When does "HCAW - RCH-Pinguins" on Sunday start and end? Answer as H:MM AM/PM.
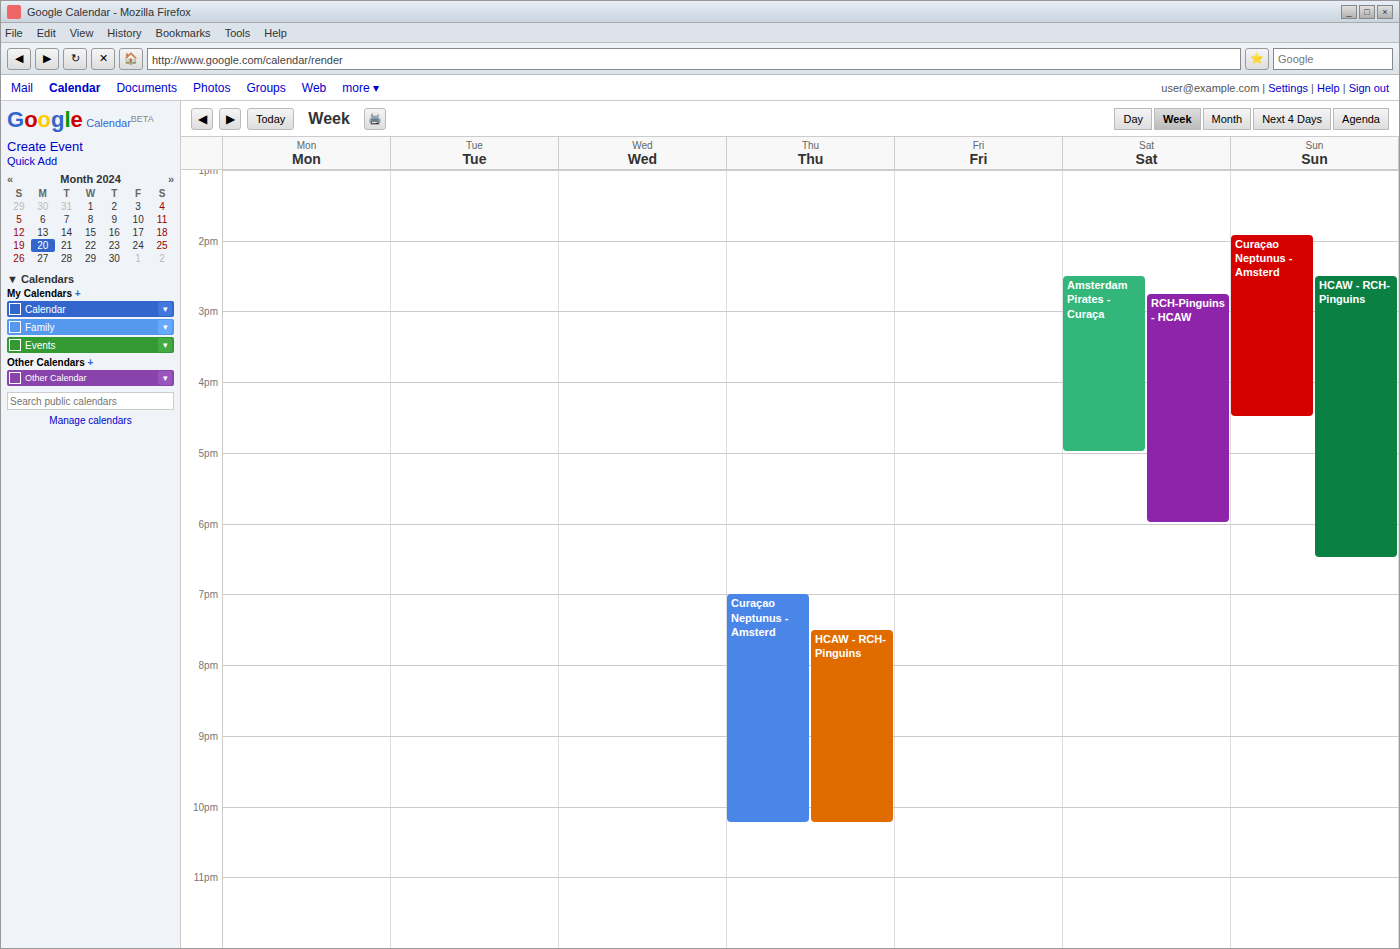
2:30 PM to 6:30 PM